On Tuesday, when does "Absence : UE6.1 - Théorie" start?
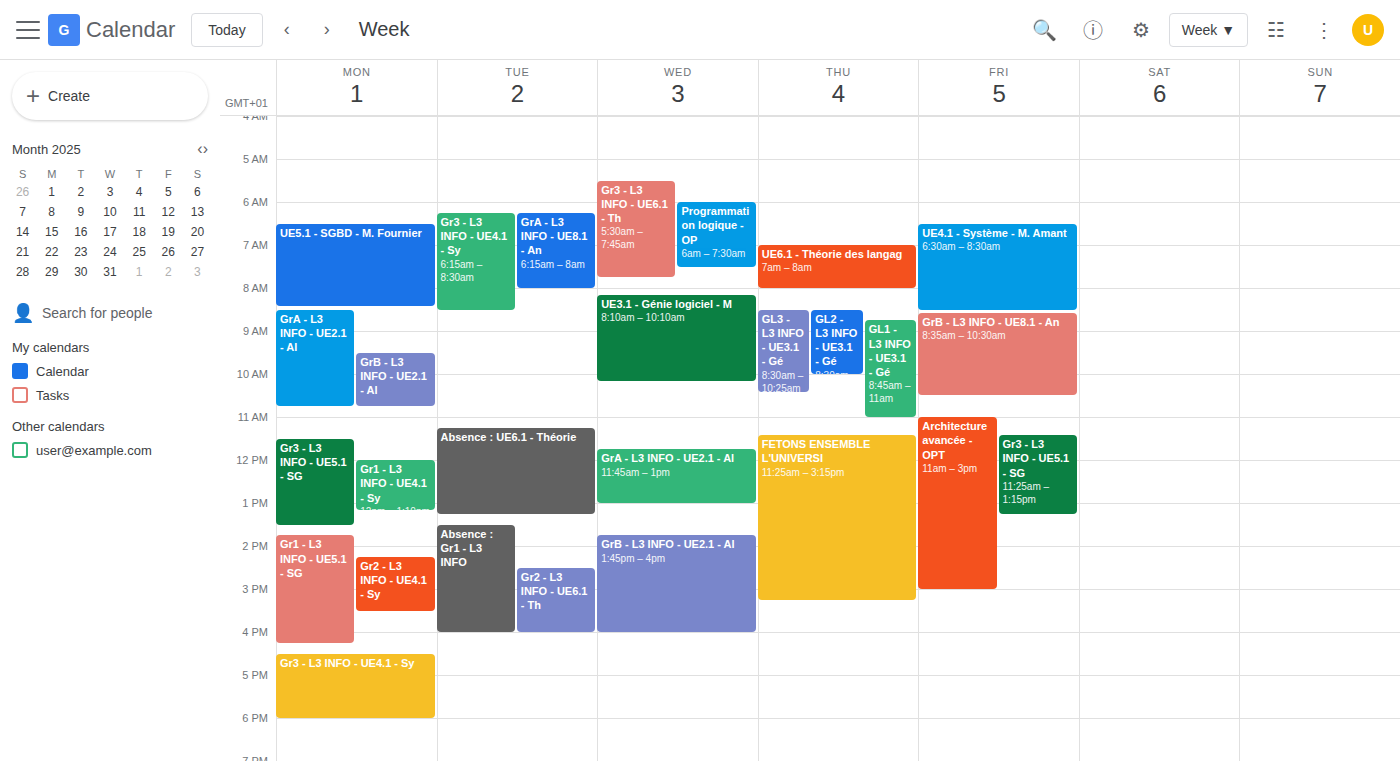
11:15 AM